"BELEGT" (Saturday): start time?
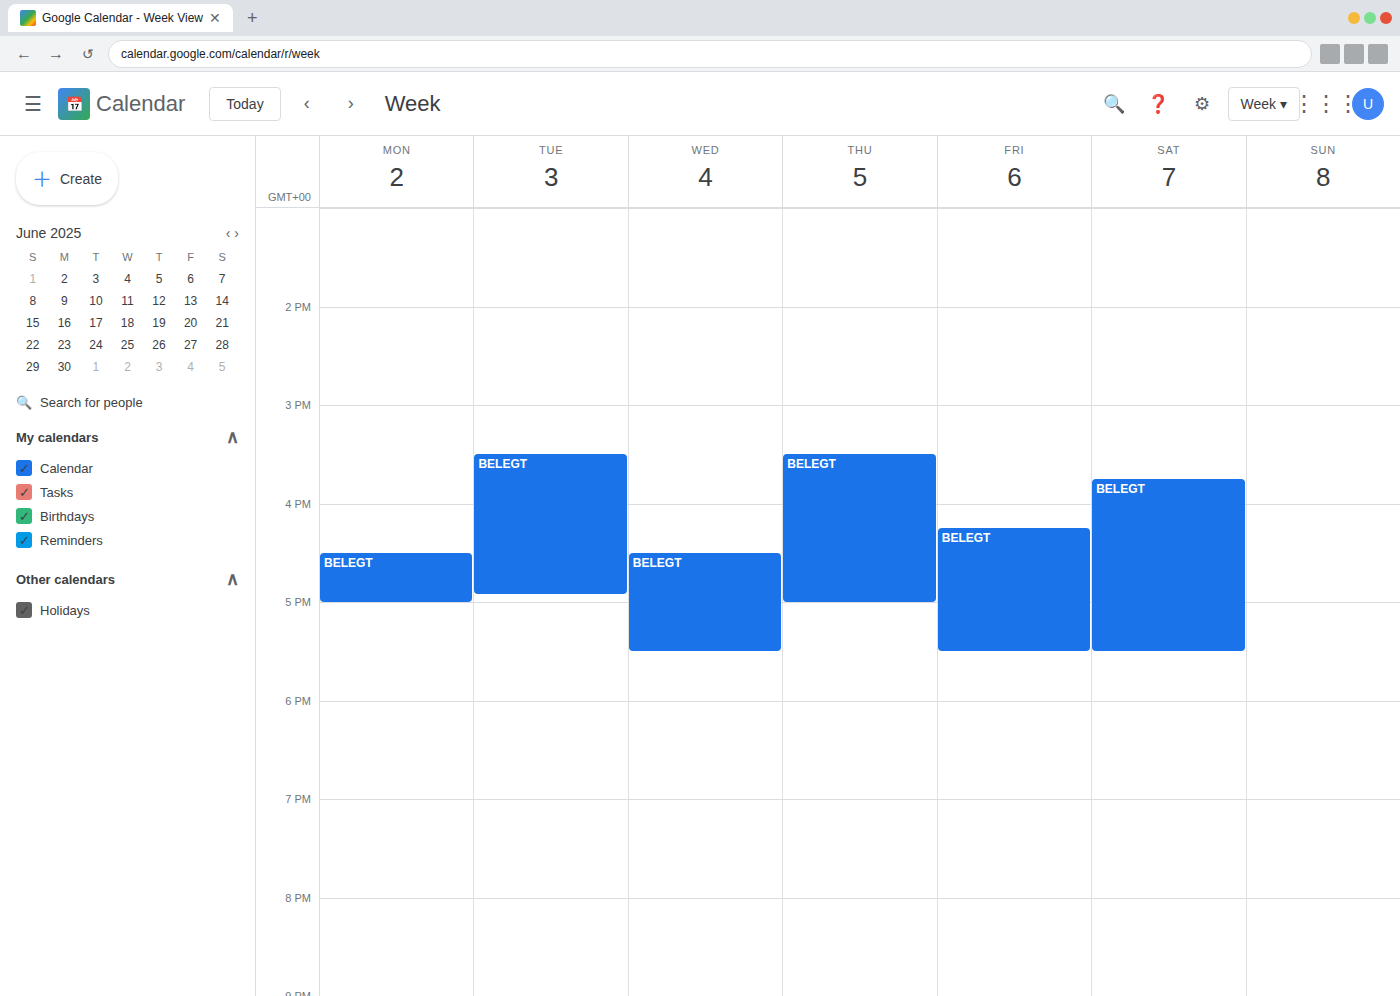
3:45 PM